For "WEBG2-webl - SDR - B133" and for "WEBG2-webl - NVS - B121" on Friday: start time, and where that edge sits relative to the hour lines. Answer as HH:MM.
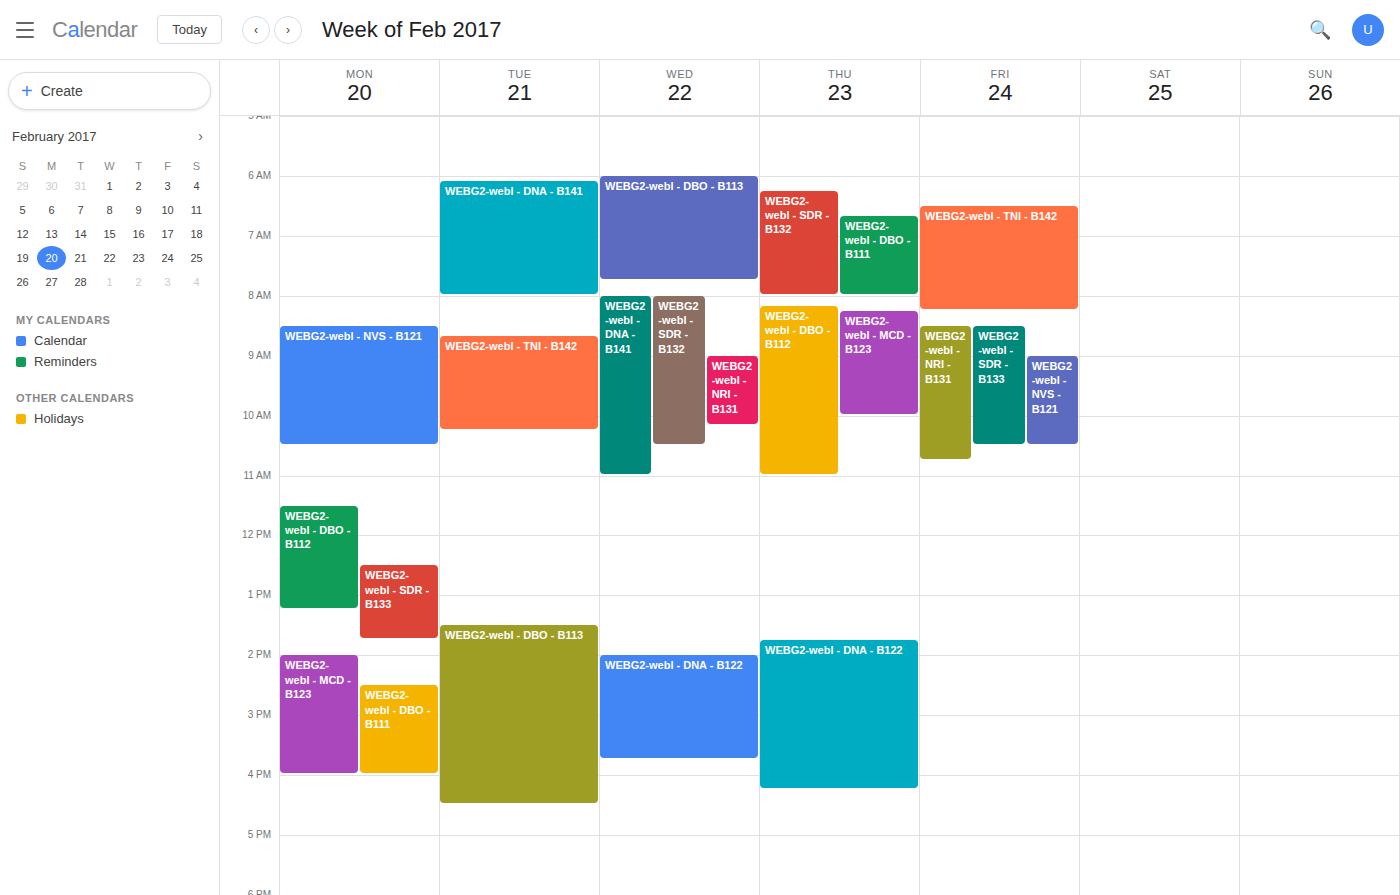
"WEBG2-webl - SDR - B133": 08:30, halfway between the 08:00 and 09:00 lines. "WEBG2-webl - NVS - B121": 09:00, exactly on the 09:00 line.